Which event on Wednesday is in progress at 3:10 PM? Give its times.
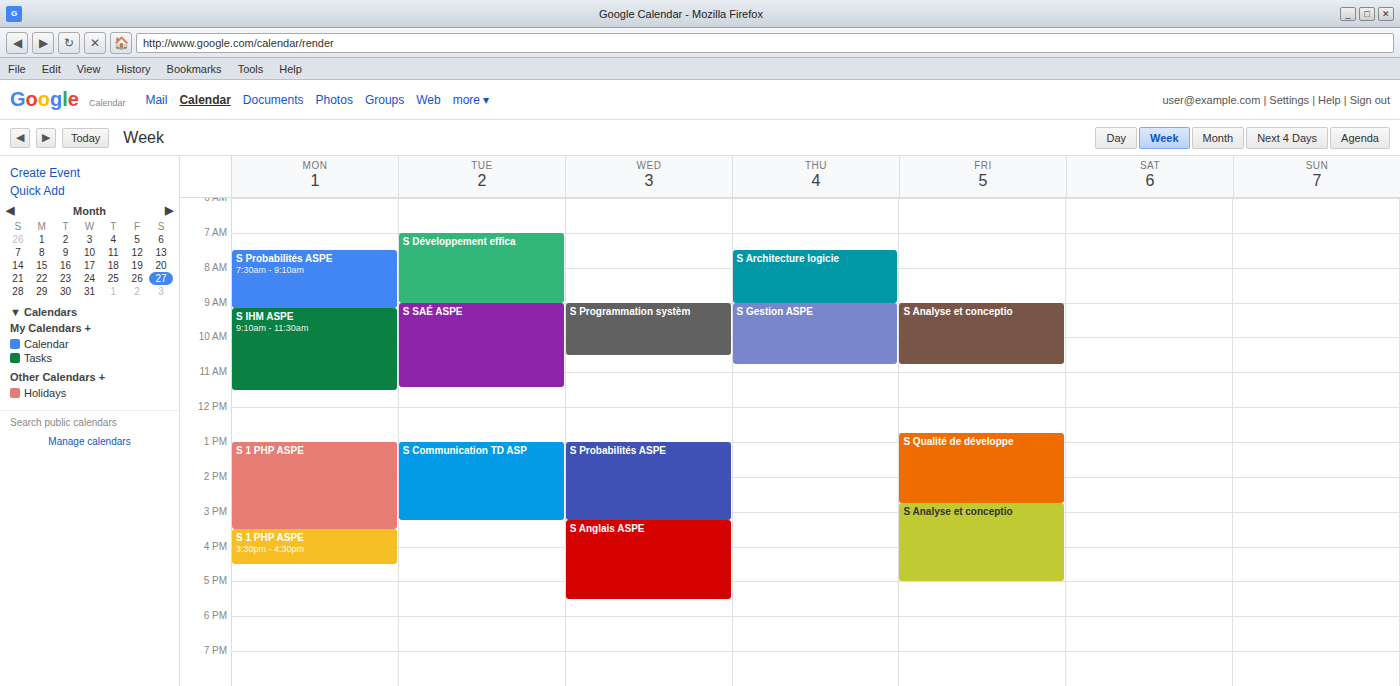
"S Probabilités ASPE", 1:00 PM to 3:15 PM